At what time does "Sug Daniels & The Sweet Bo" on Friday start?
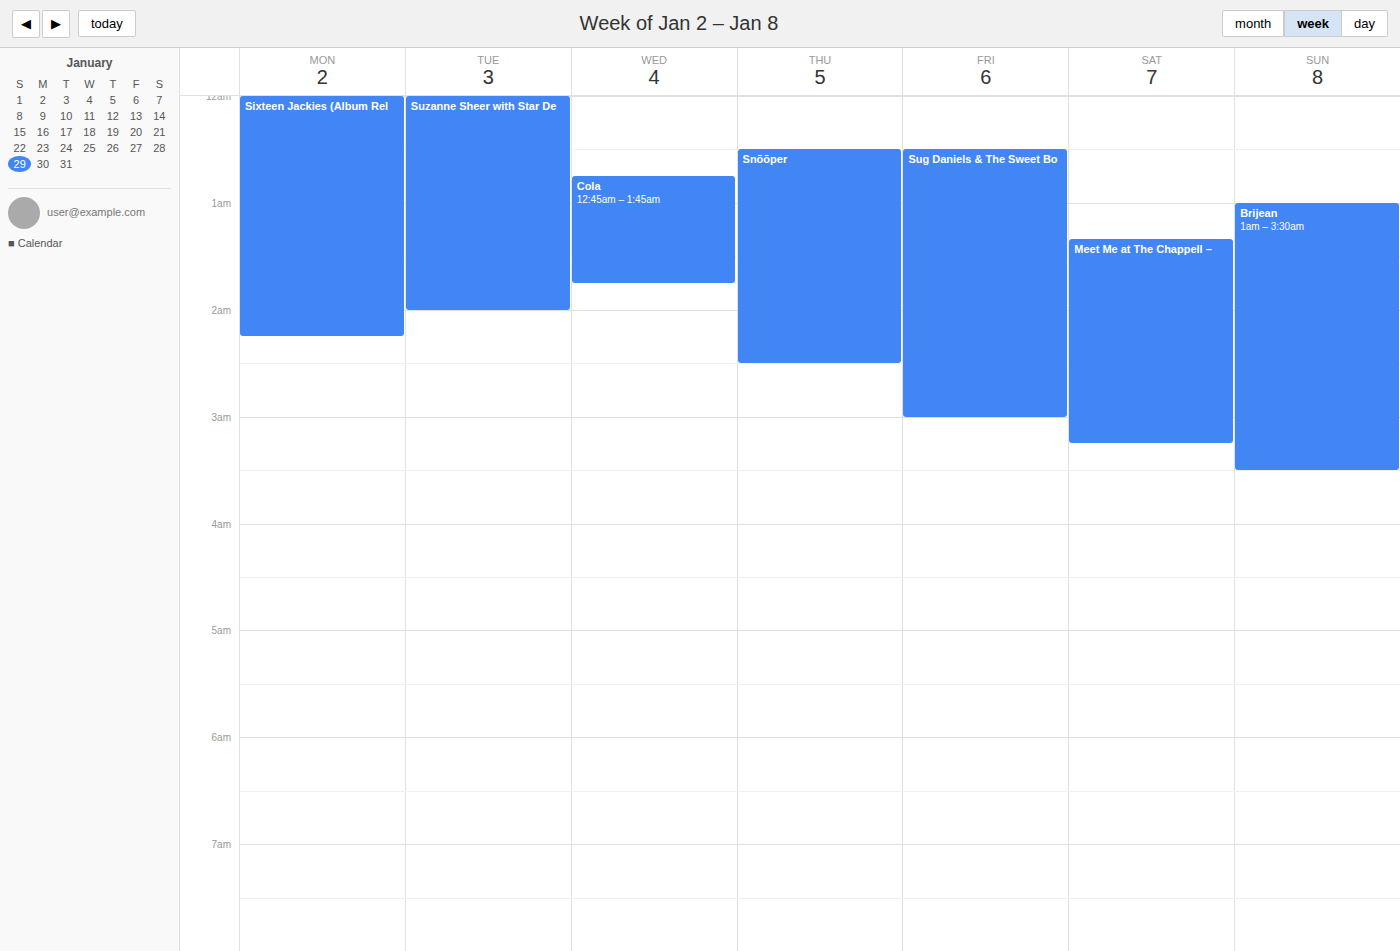
12:30 AM